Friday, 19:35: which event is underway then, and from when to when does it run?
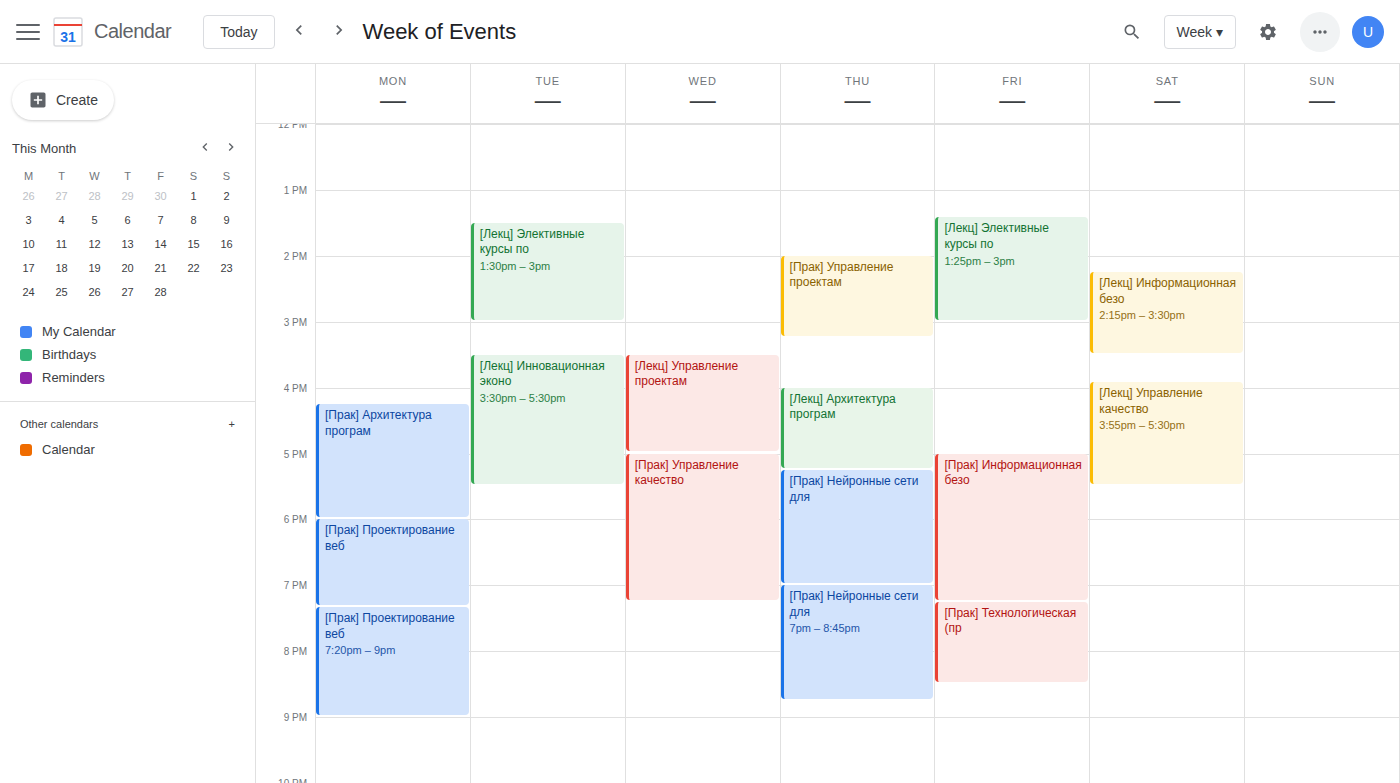
"[Прак] Технологическая (пр", 19:15 to 20:30